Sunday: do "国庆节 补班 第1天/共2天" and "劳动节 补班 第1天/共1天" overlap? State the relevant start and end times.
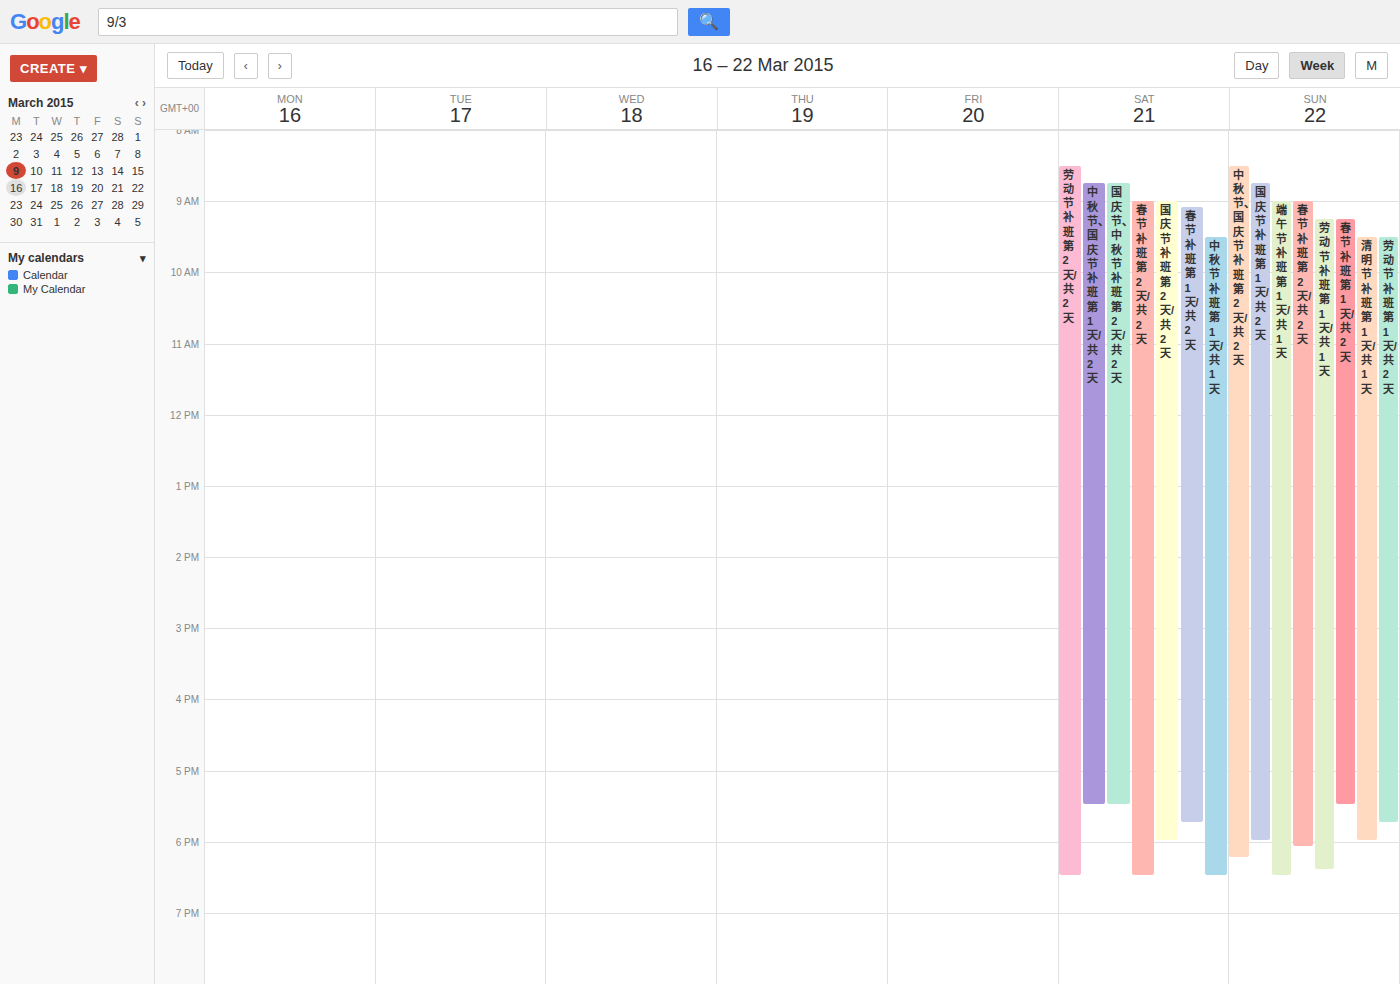
"劳动节 补班 第1天/共1天" starts at 09:15, before "国庆节 补班 第1天/共2天" ends at 18:00 -- they overlap.